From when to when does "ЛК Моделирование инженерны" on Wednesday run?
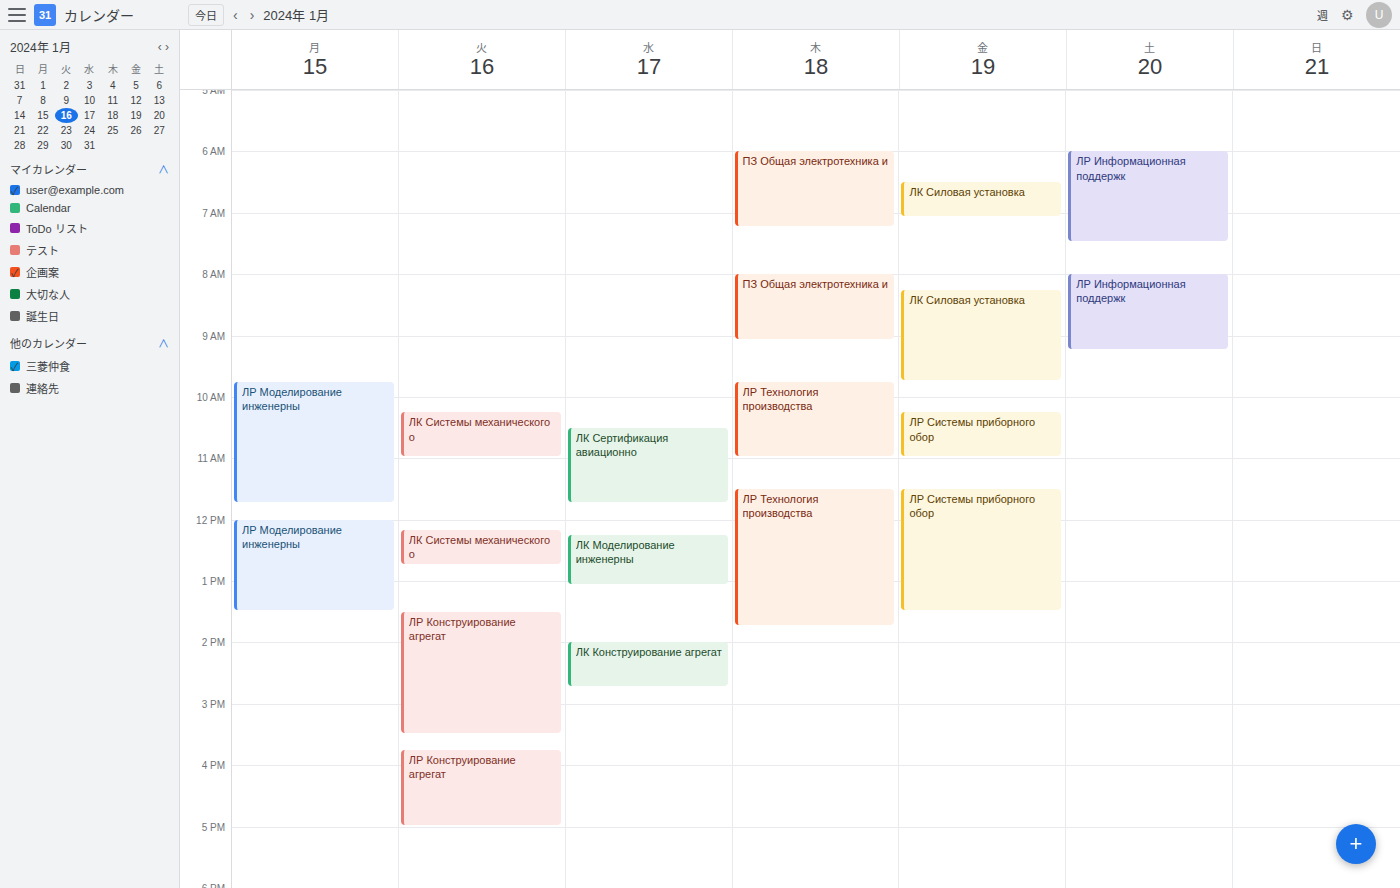
12:15 PM to 1:05 PM